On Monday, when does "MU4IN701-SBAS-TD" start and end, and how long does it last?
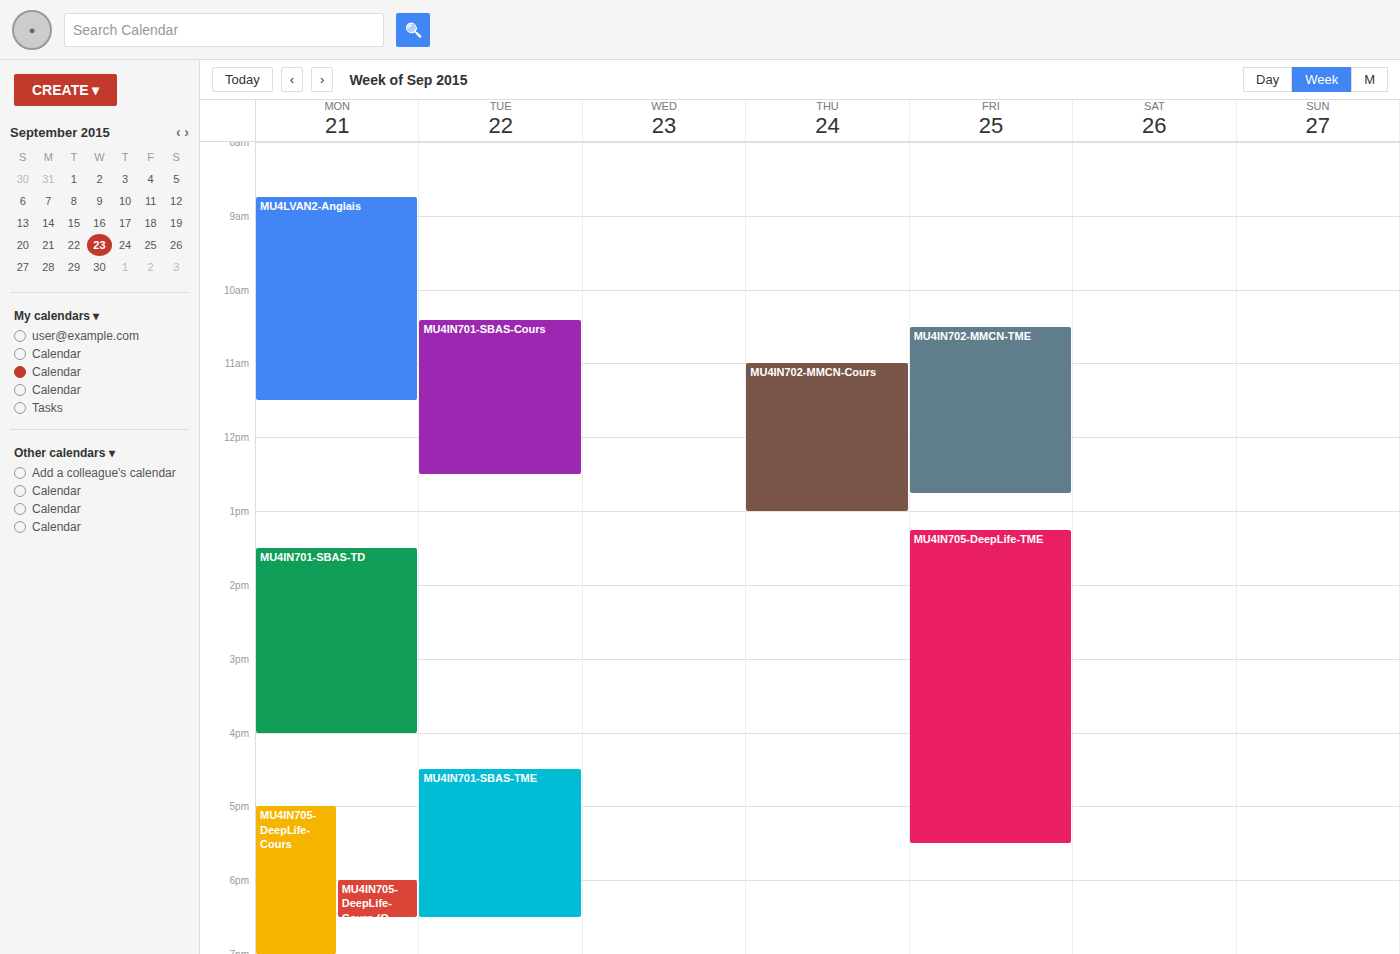
1:30 PM to 4:00 PM, 2 hours 30 minutes